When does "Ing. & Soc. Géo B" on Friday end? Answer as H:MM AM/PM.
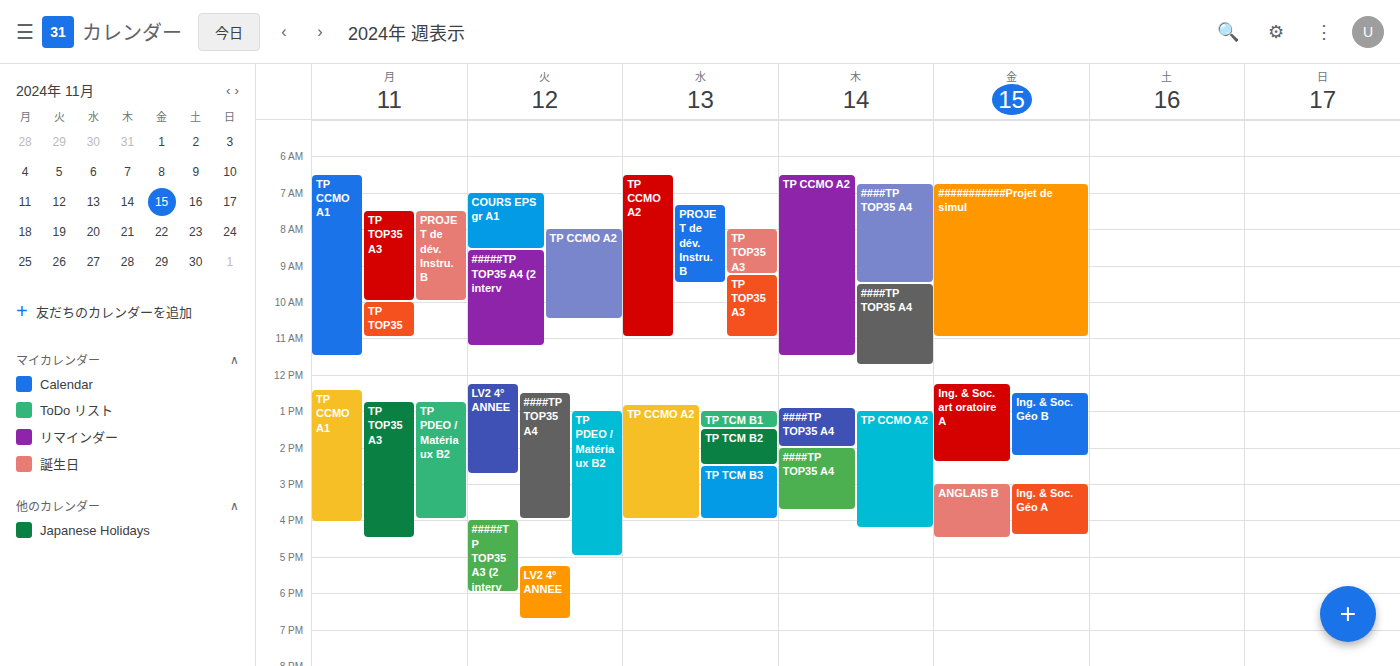
2:15 PM